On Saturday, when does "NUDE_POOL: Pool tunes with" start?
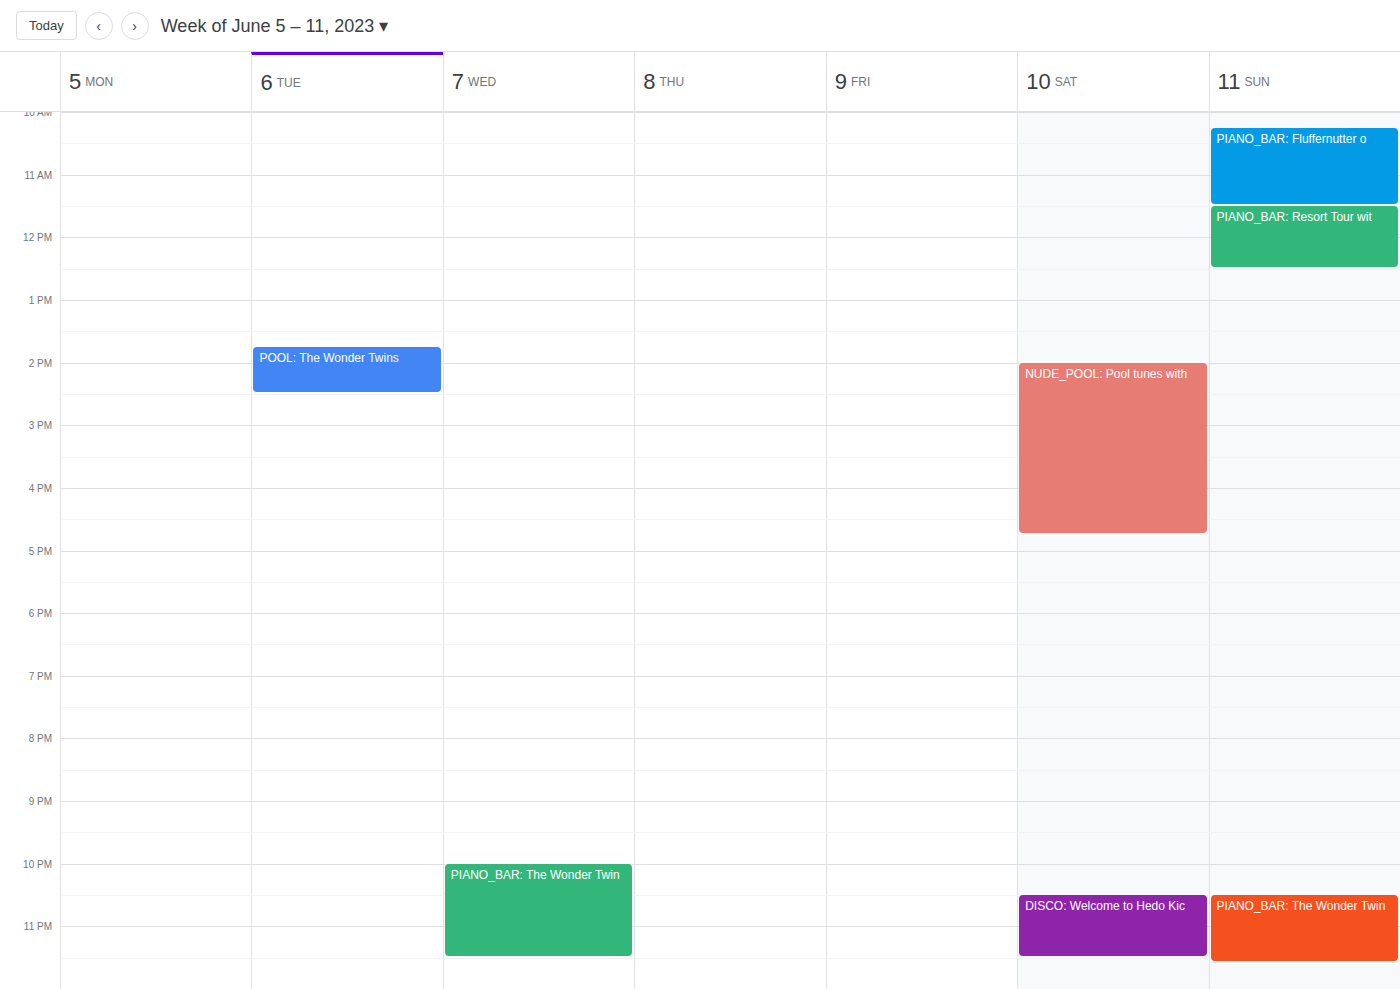
2:00 PM